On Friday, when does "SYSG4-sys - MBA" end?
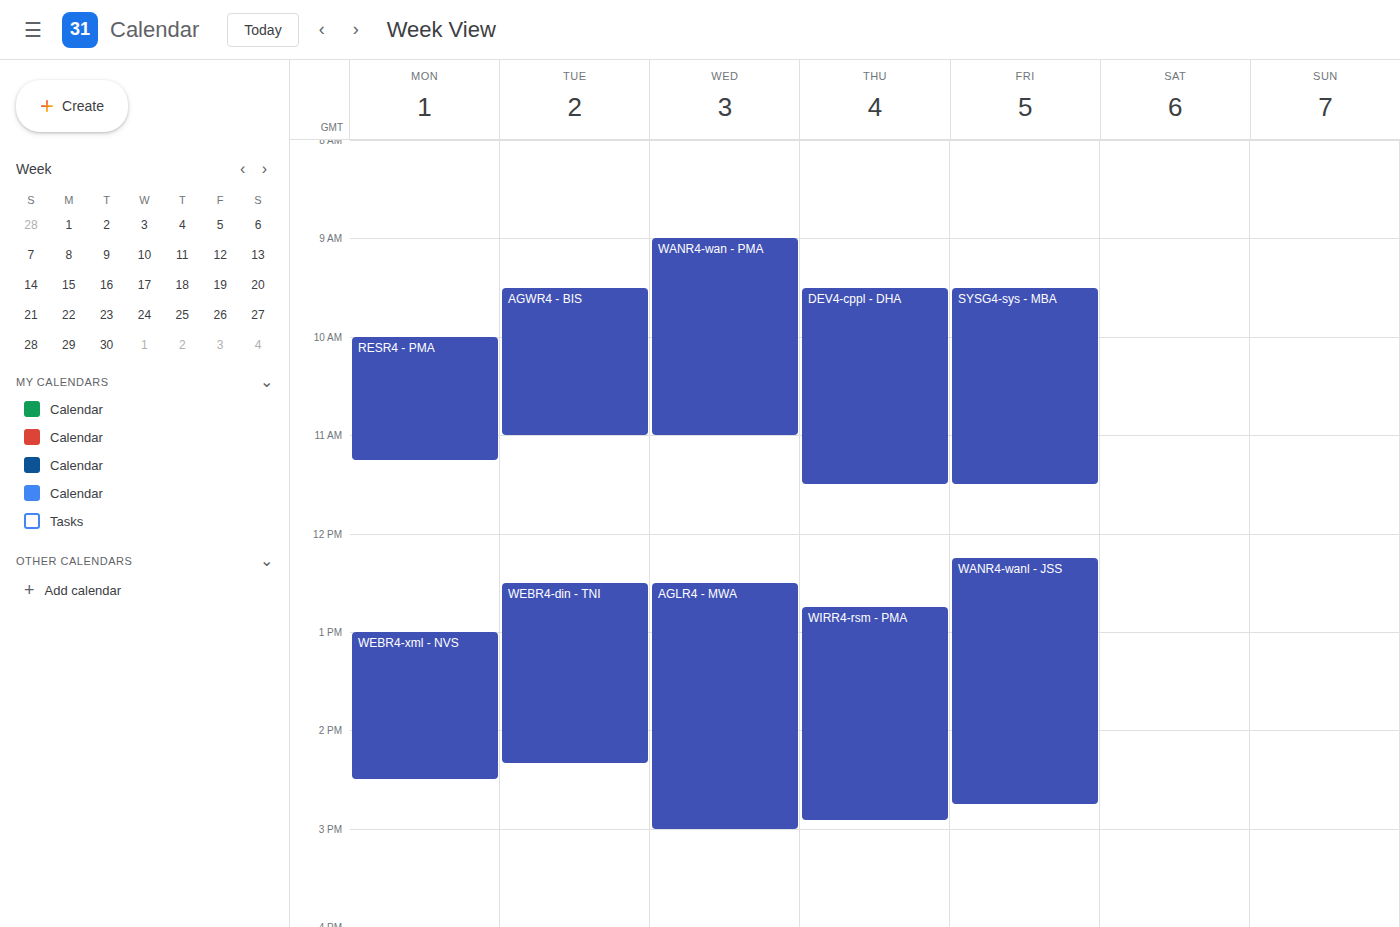
11:30 AM